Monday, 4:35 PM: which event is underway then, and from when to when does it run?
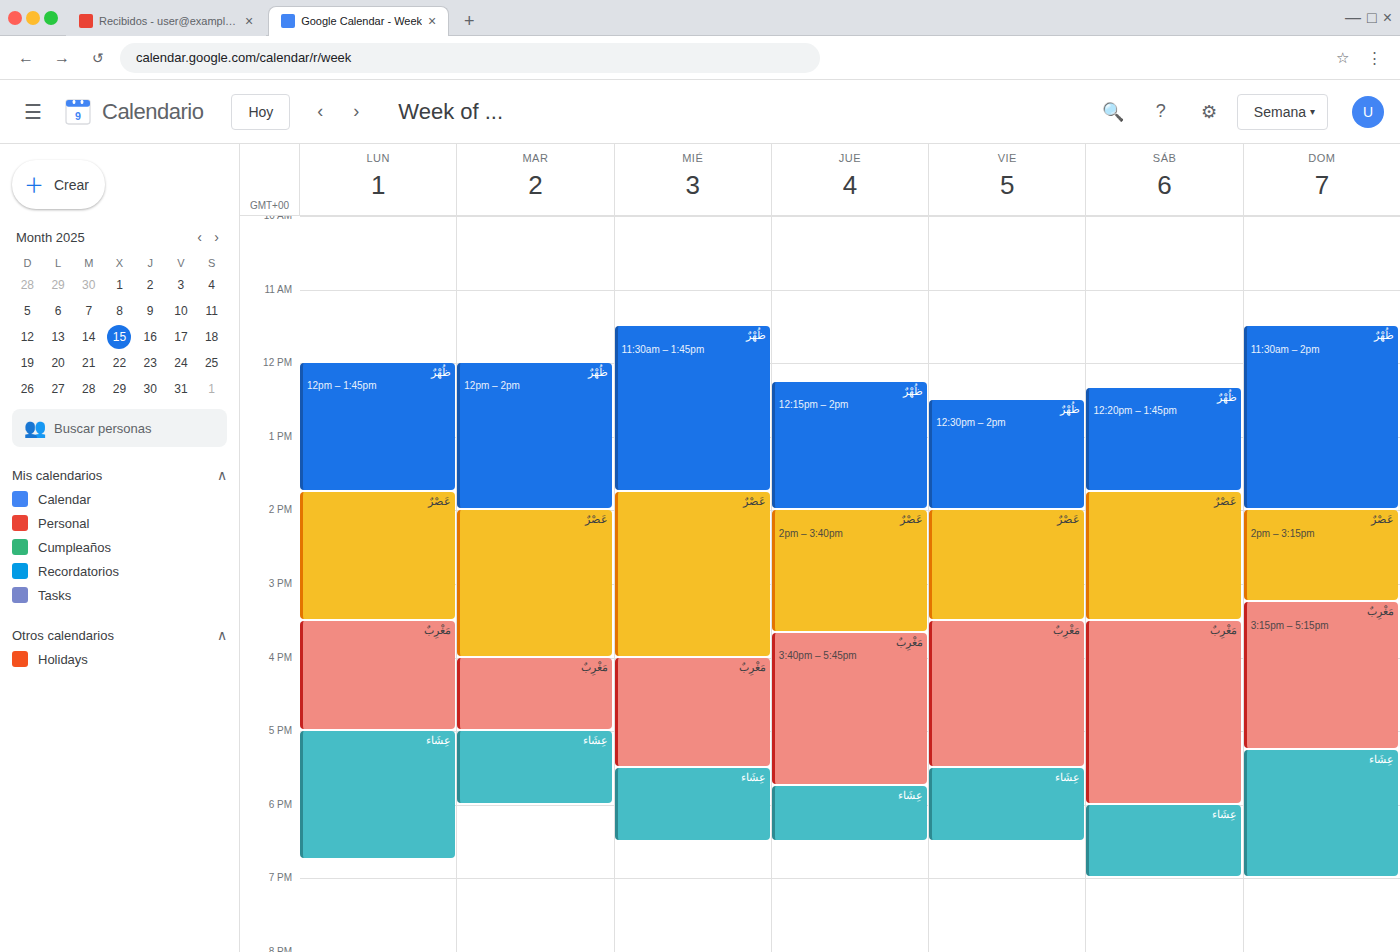
"مَغْرِبٌ", 3:30 PM to 5:00 PM